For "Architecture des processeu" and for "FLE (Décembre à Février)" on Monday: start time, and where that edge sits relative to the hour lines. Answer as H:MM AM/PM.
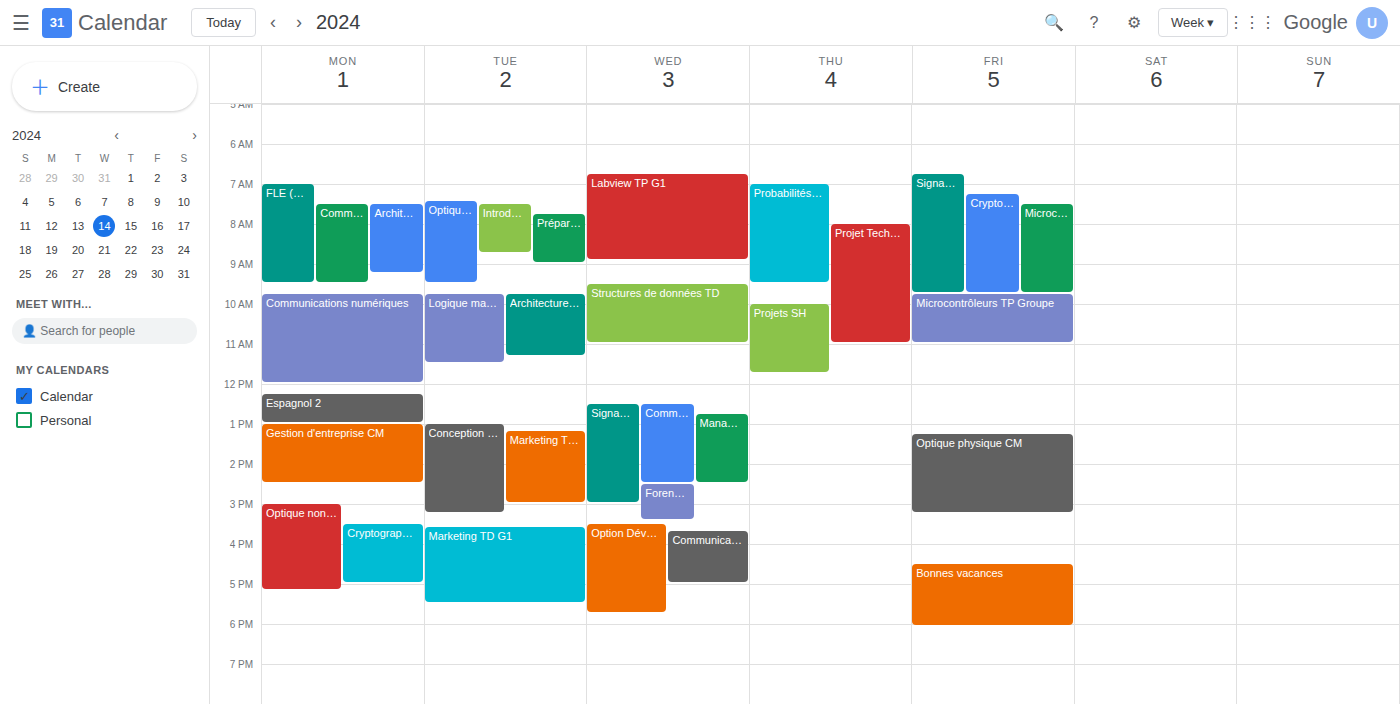
"Architecture des processeu": 7:30 AM, halfway between the 7 AM and 8 AM lines. "FLE (Décembre à Février)": 7:00 AM, exactly on the 7 AM line.